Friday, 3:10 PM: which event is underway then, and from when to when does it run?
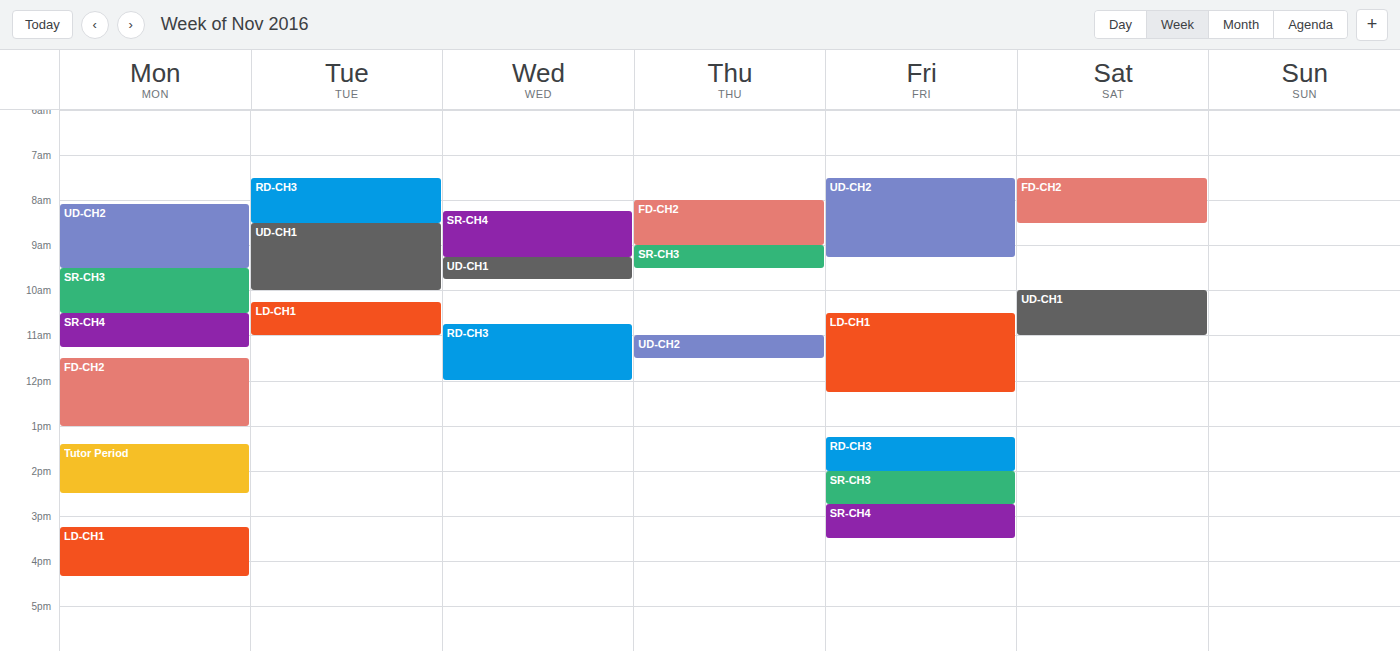
"SR-CH4", 2:45 PM to 3:30 PM